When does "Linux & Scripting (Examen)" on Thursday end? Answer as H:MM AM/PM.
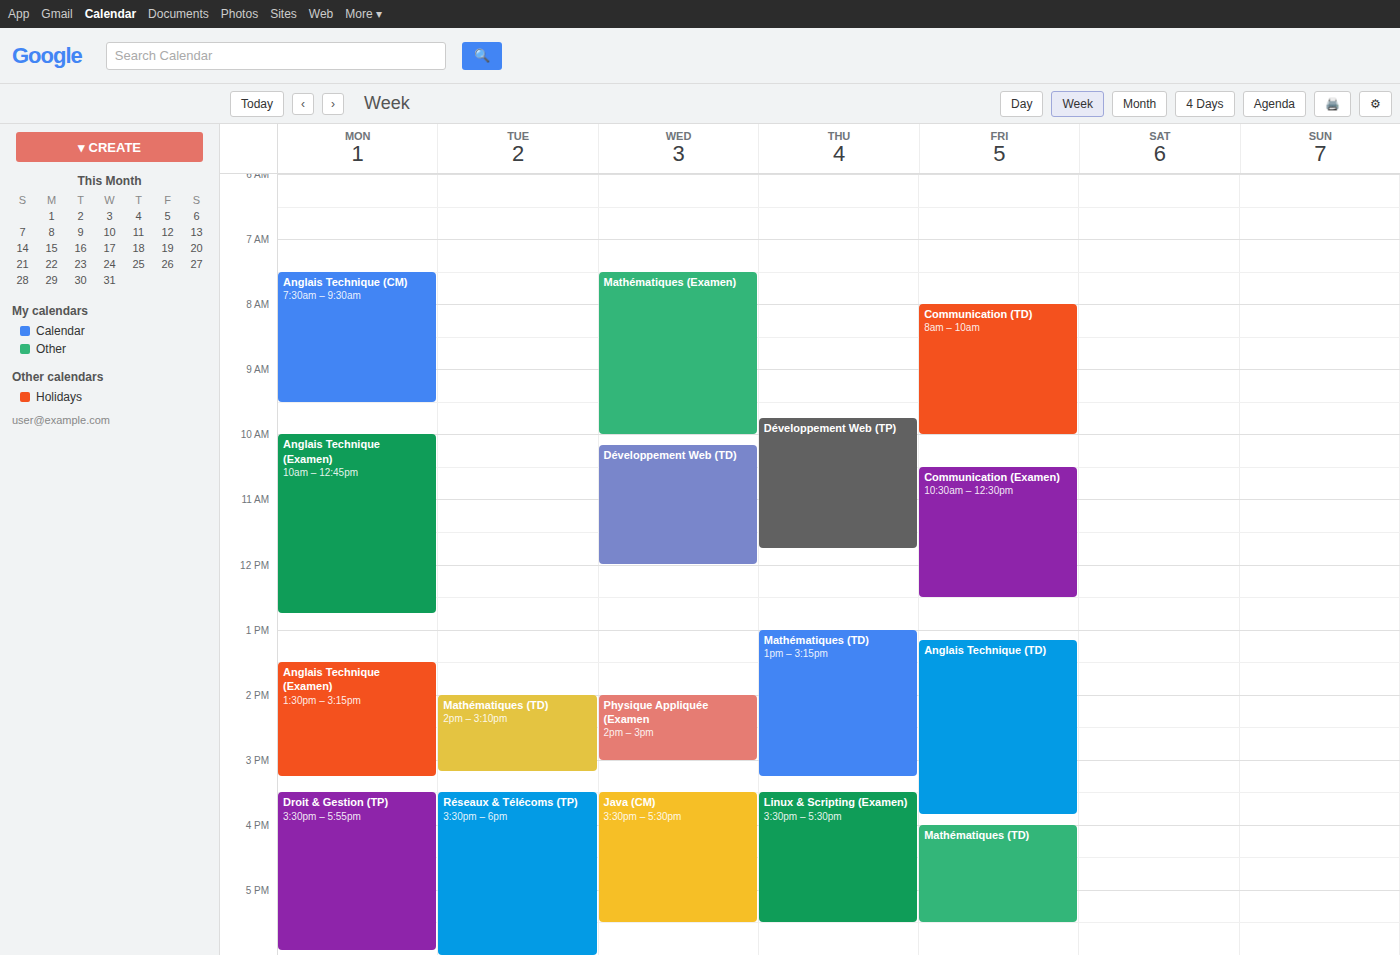
5:30 PM